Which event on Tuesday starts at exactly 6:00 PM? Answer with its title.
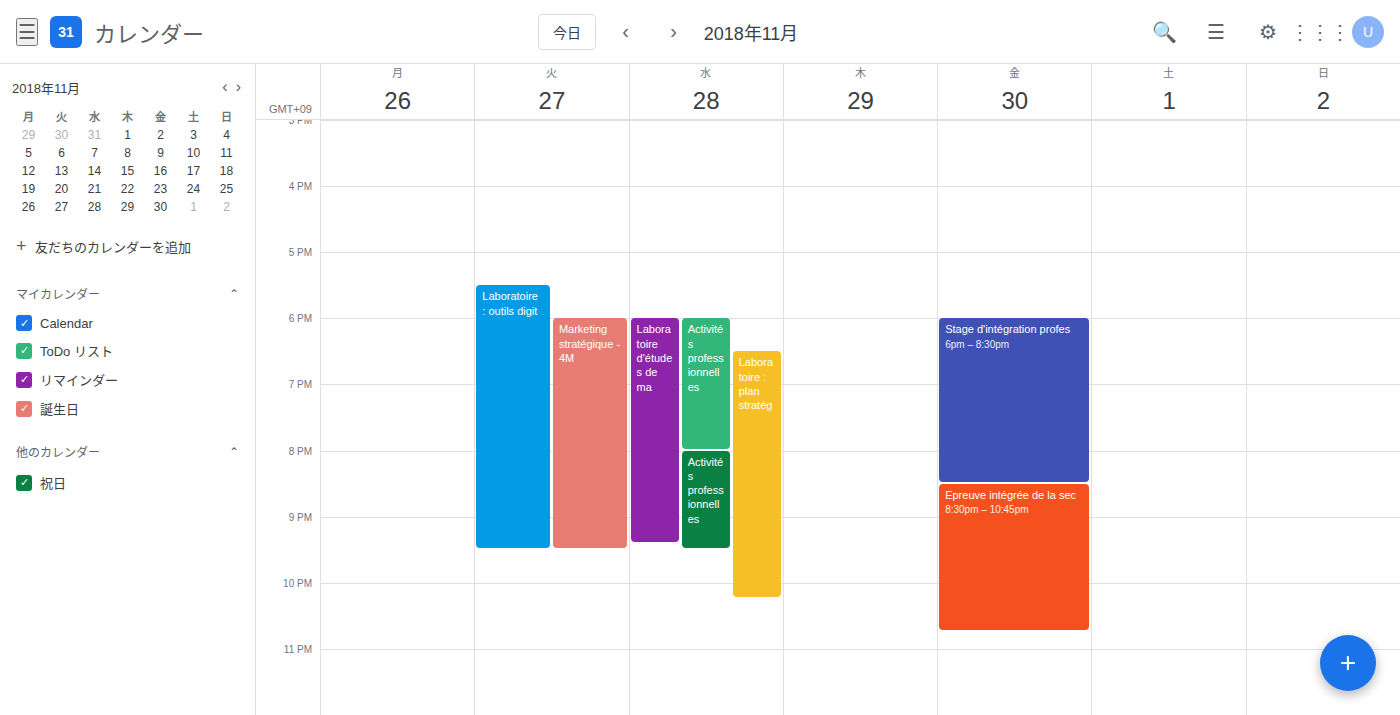
"Marketing stratégique - 4M"